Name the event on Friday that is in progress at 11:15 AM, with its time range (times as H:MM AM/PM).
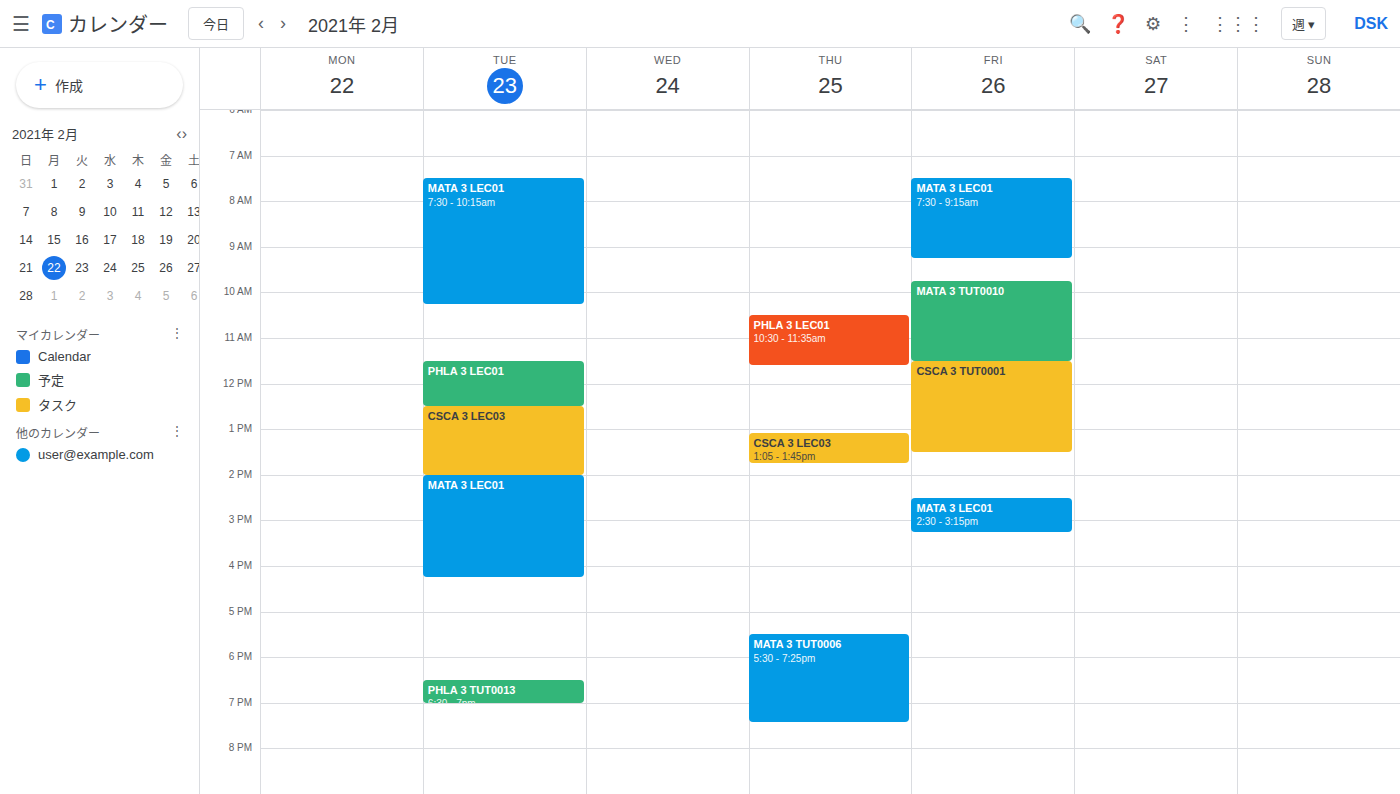
"MATA 3 TUT0010", 9:45 AM to 11:30 AM